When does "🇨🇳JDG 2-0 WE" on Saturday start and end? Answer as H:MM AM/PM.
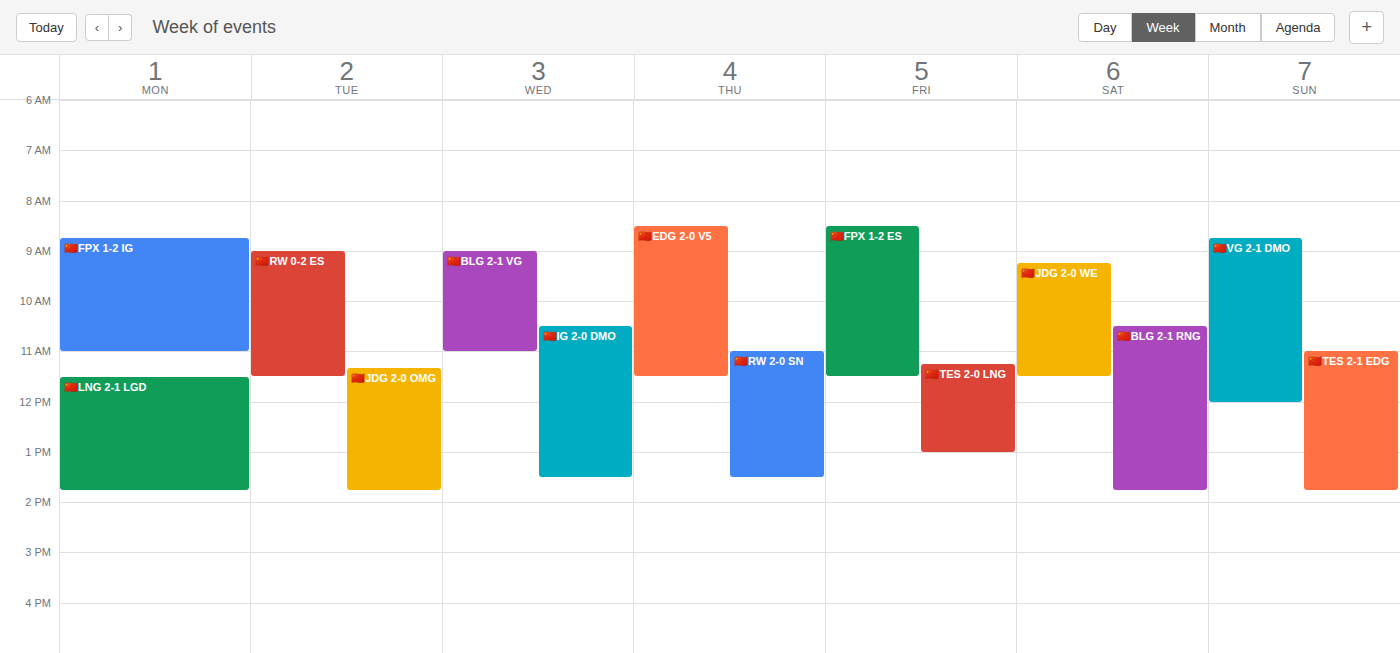
9:15 AM to 11:30 AM